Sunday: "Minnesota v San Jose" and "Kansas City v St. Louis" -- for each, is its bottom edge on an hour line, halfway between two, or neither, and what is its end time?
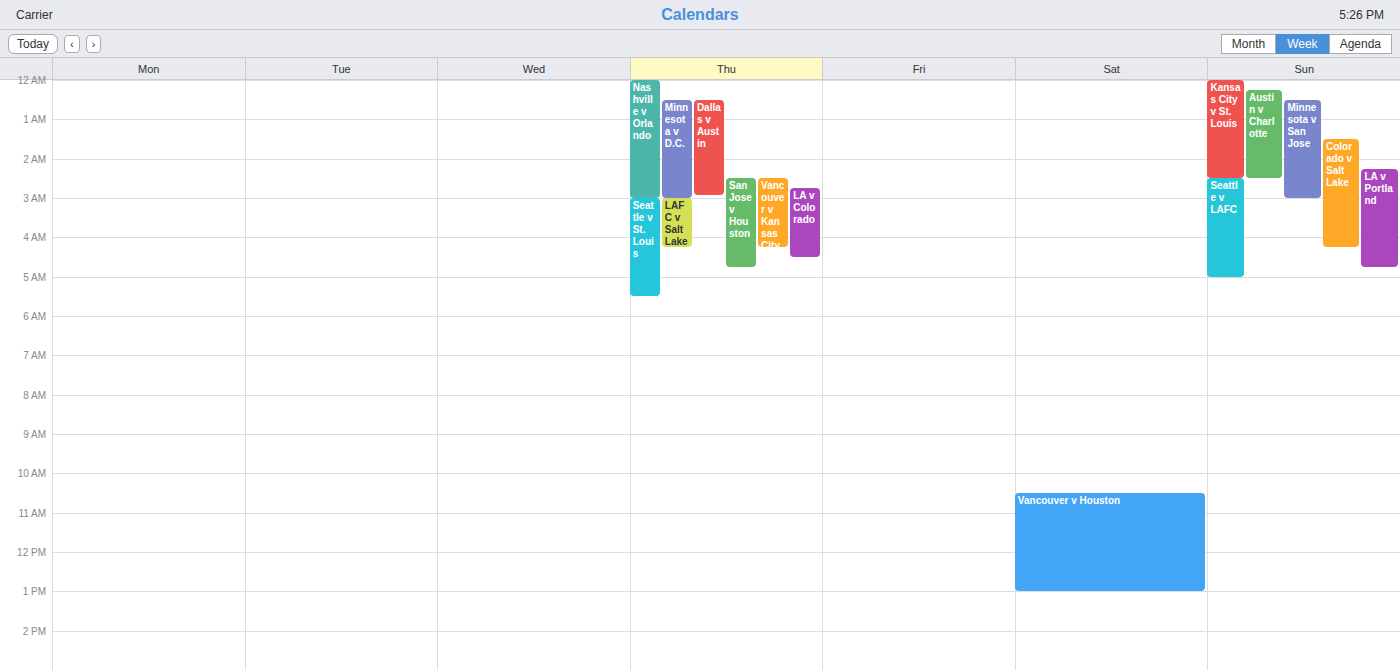
"Minnesota v San Jose": 3:00 AM, exactly on the 3 AM line. "Kansas City v St. Louis": 2:30 AM, halfway between the 2 AM and 3 AM lines.